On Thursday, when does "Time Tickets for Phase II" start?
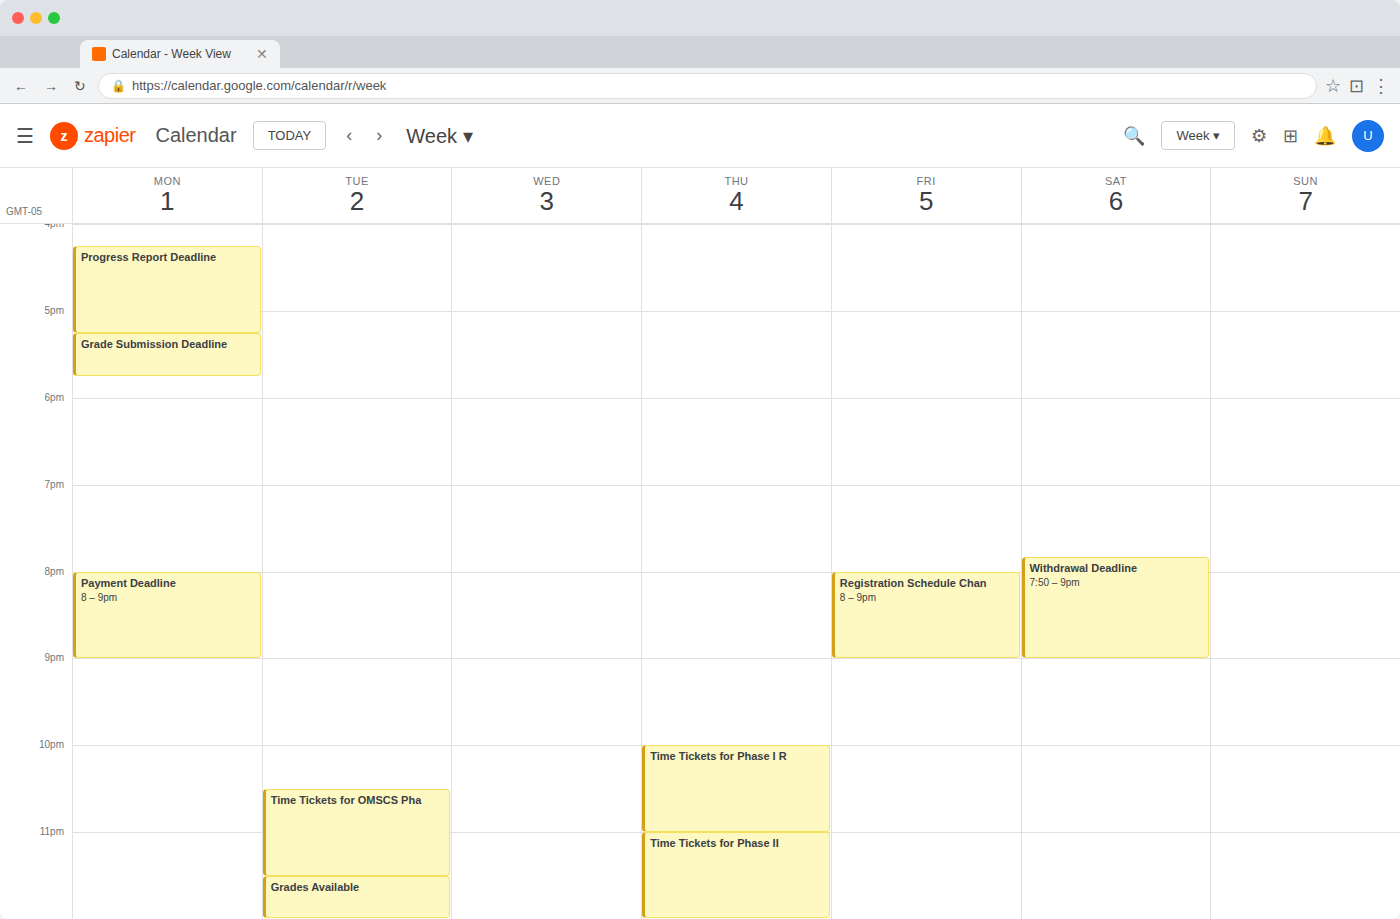
11:00 PM